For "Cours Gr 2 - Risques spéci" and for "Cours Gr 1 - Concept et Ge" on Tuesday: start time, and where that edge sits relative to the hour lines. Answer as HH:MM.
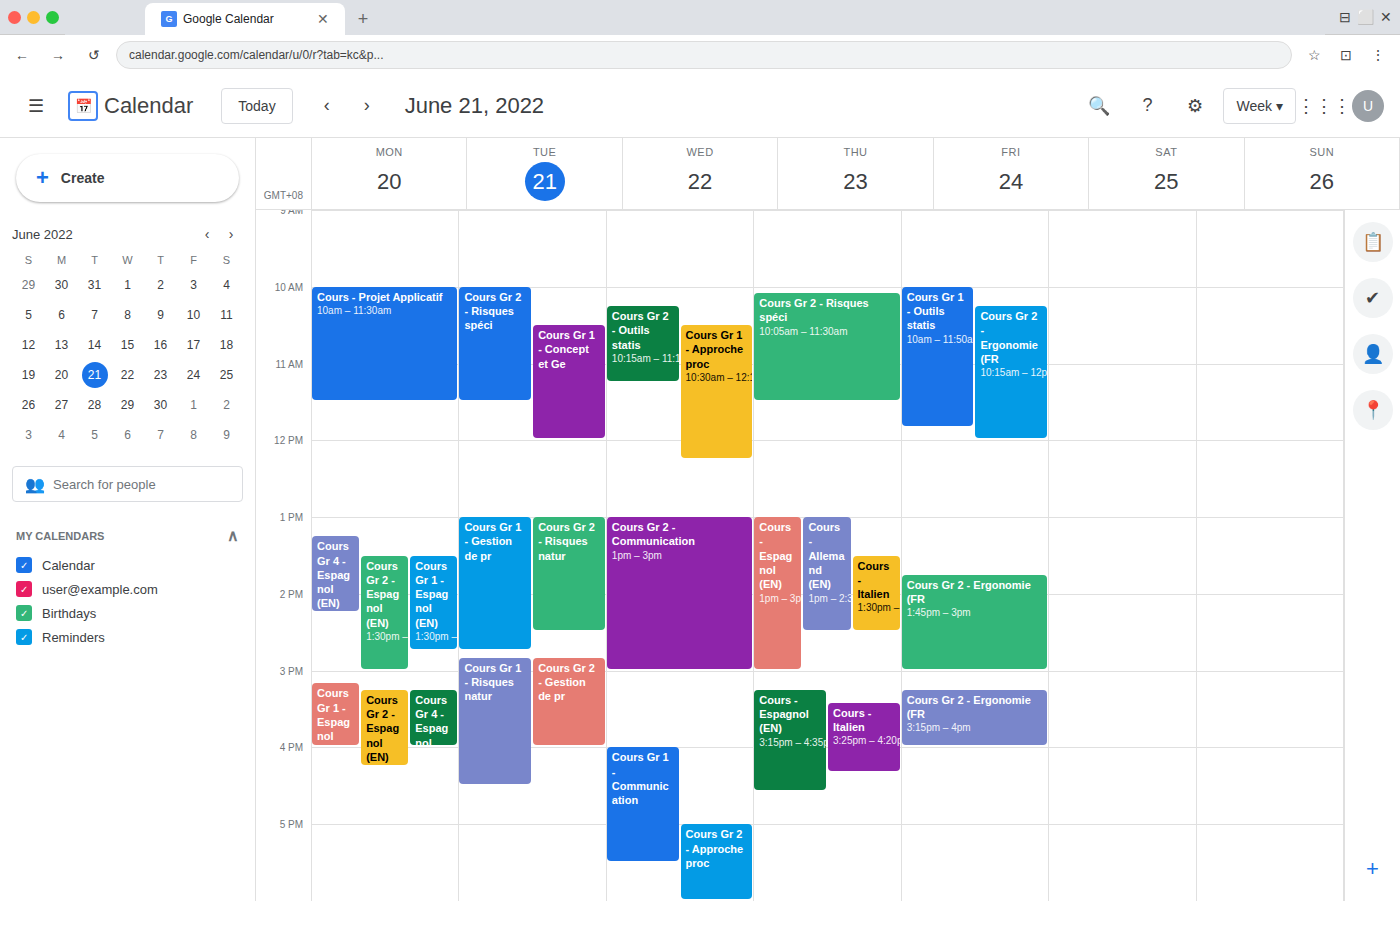
"Cours Gr 2 - Risques spéci": 10:00, exactly on the 10:00 line. "Cours Gr 1 - Concept et Ge": 10:30, halfway between the 10:00 and 11:00 lines.